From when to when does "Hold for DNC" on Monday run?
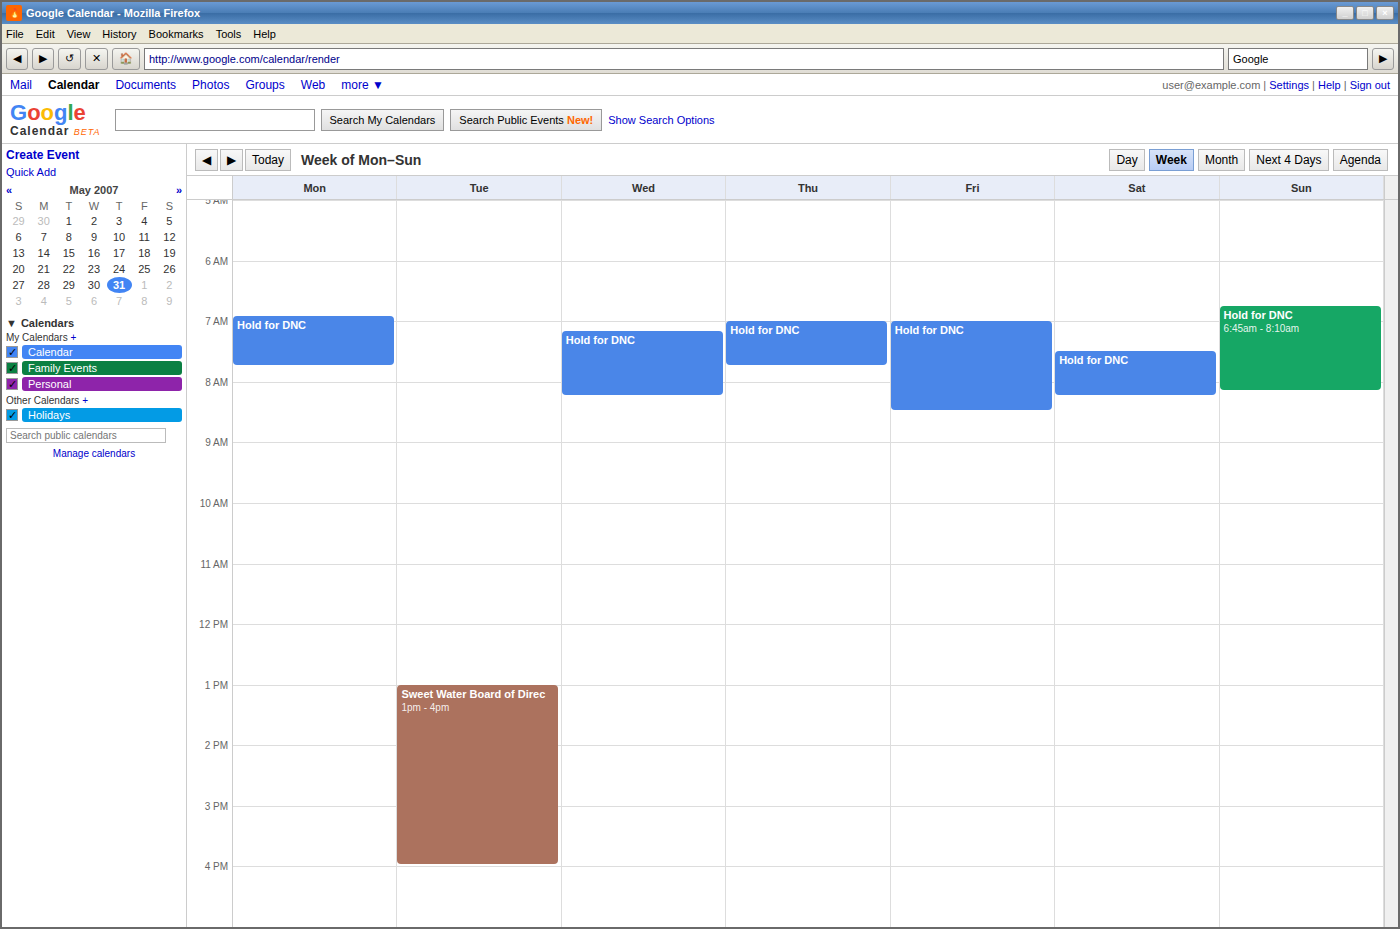
6:55 AM to 7:45 AM